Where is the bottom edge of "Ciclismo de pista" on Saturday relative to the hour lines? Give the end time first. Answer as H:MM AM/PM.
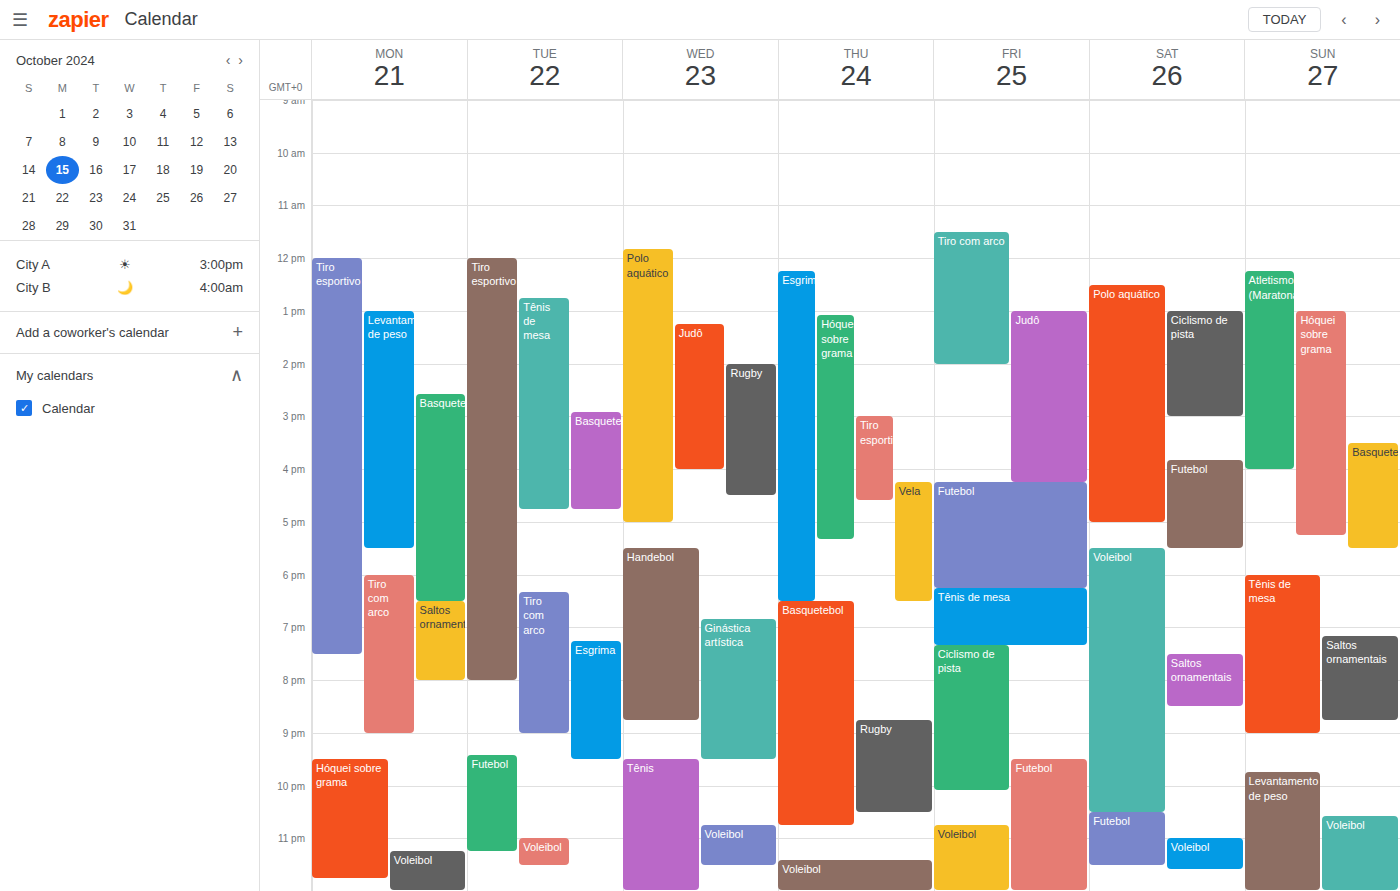
3:00 PM -- exactly on the 3 PM line.